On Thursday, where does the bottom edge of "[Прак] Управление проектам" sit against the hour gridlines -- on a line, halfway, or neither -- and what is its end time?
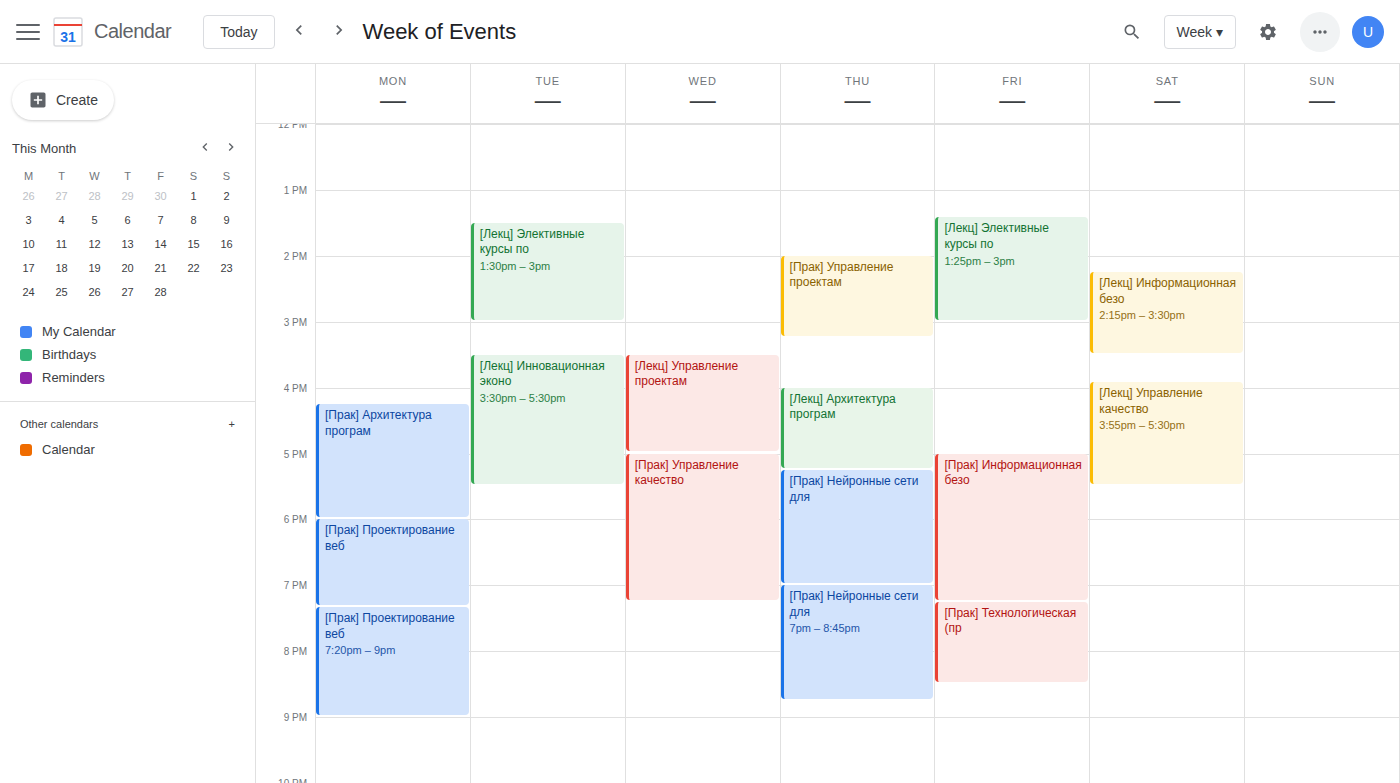
15:15 -- neither: a quarter of the way from the 15:00 line to the 16:00 line.